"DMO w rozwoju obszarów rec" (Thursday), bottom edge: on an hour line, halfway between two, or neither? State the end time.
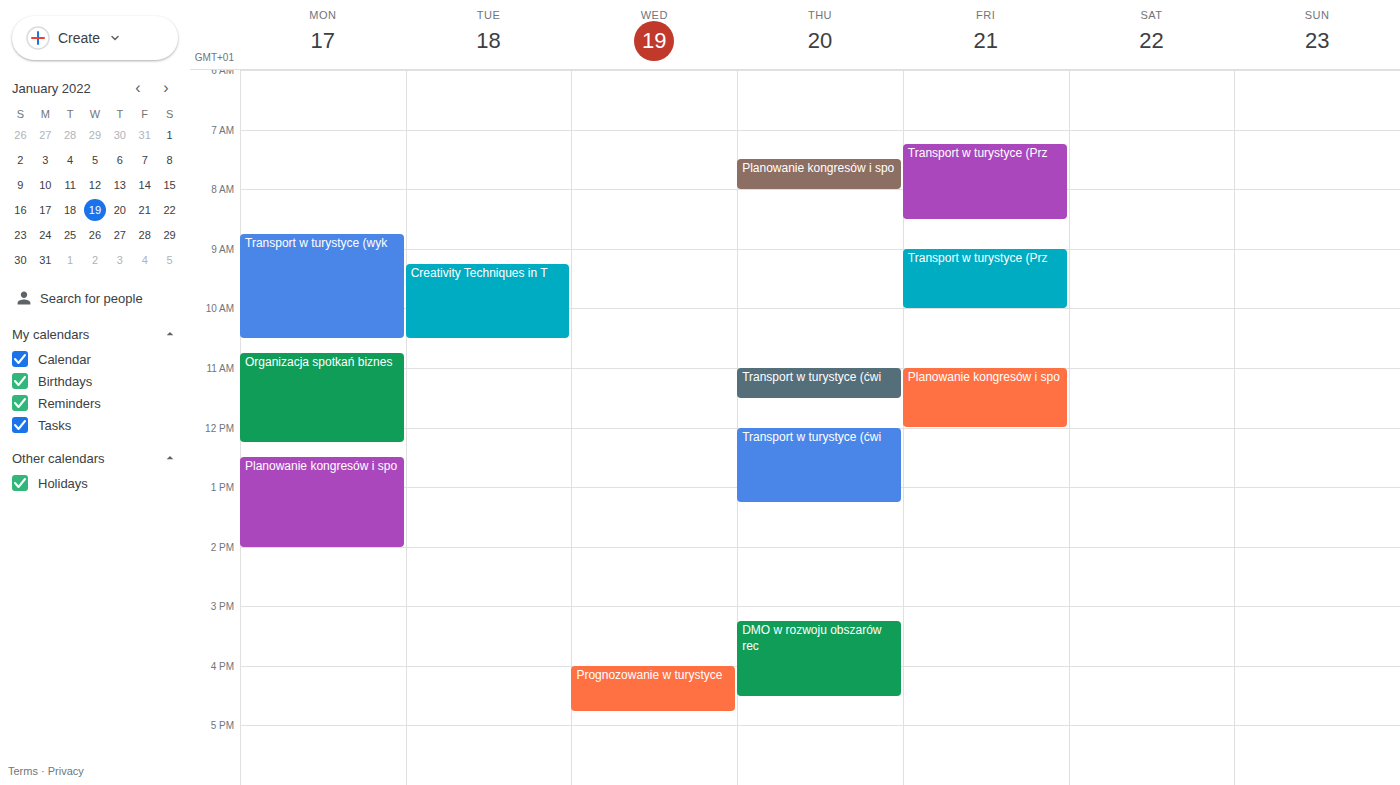
4:30 PM -- halfway between the 4 PM and 5 PM lines.